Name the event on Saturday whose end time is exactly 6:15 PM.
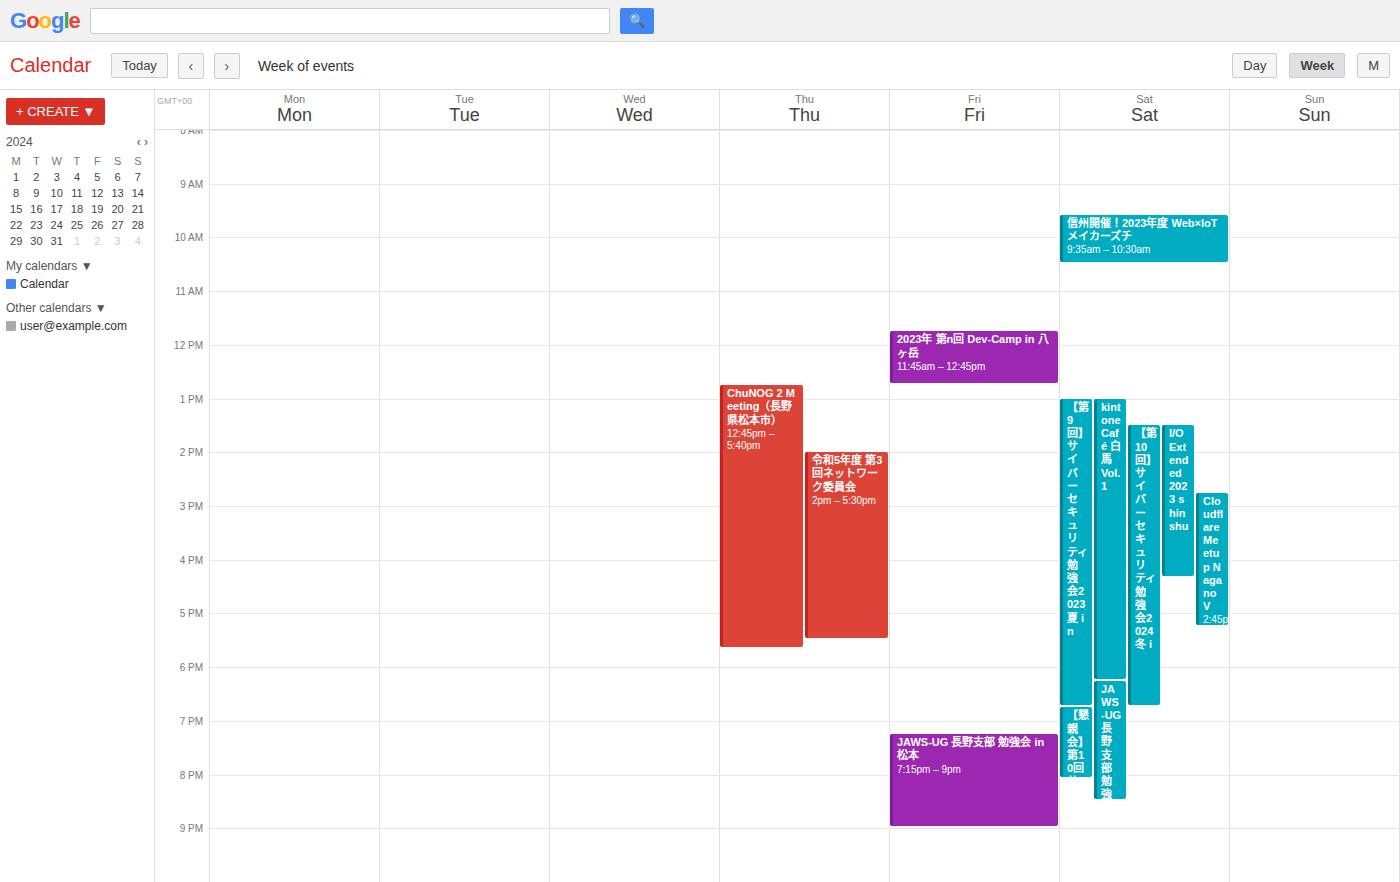
"kintone Café 白馬 Vol.1"